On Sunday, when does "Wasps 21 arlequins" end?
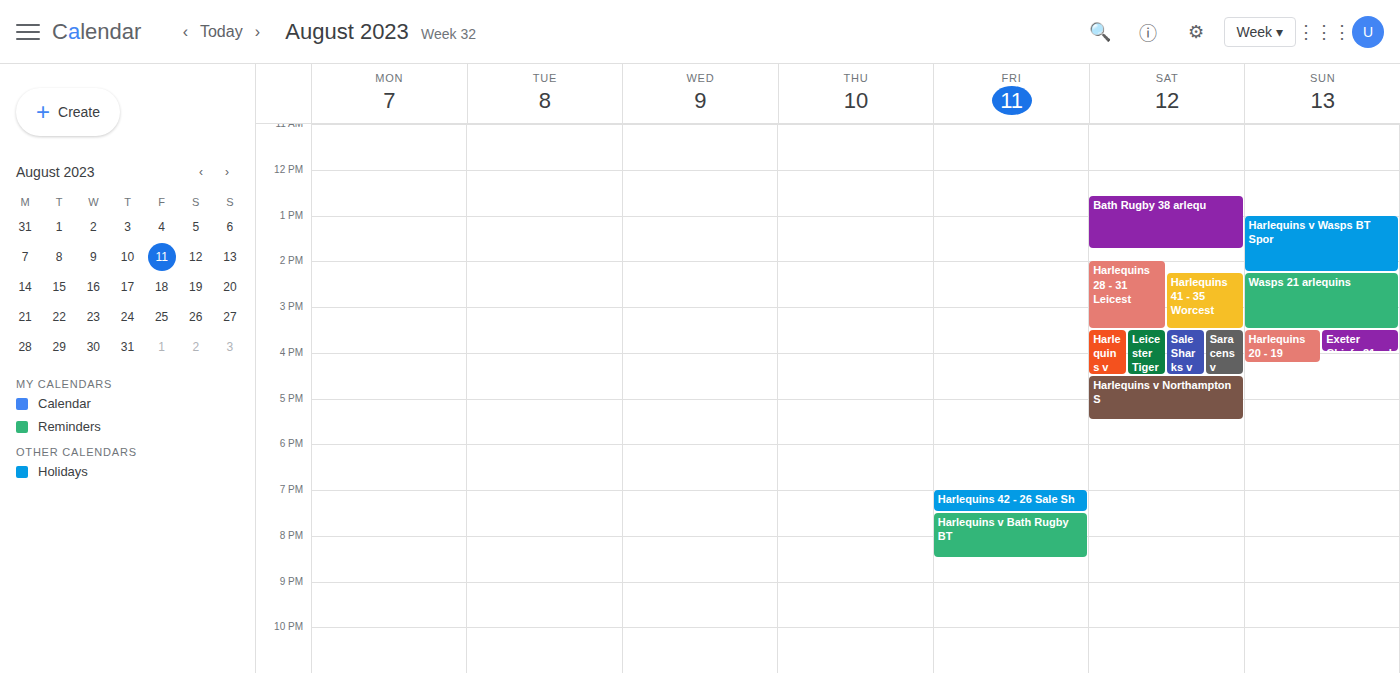
3:30 PM